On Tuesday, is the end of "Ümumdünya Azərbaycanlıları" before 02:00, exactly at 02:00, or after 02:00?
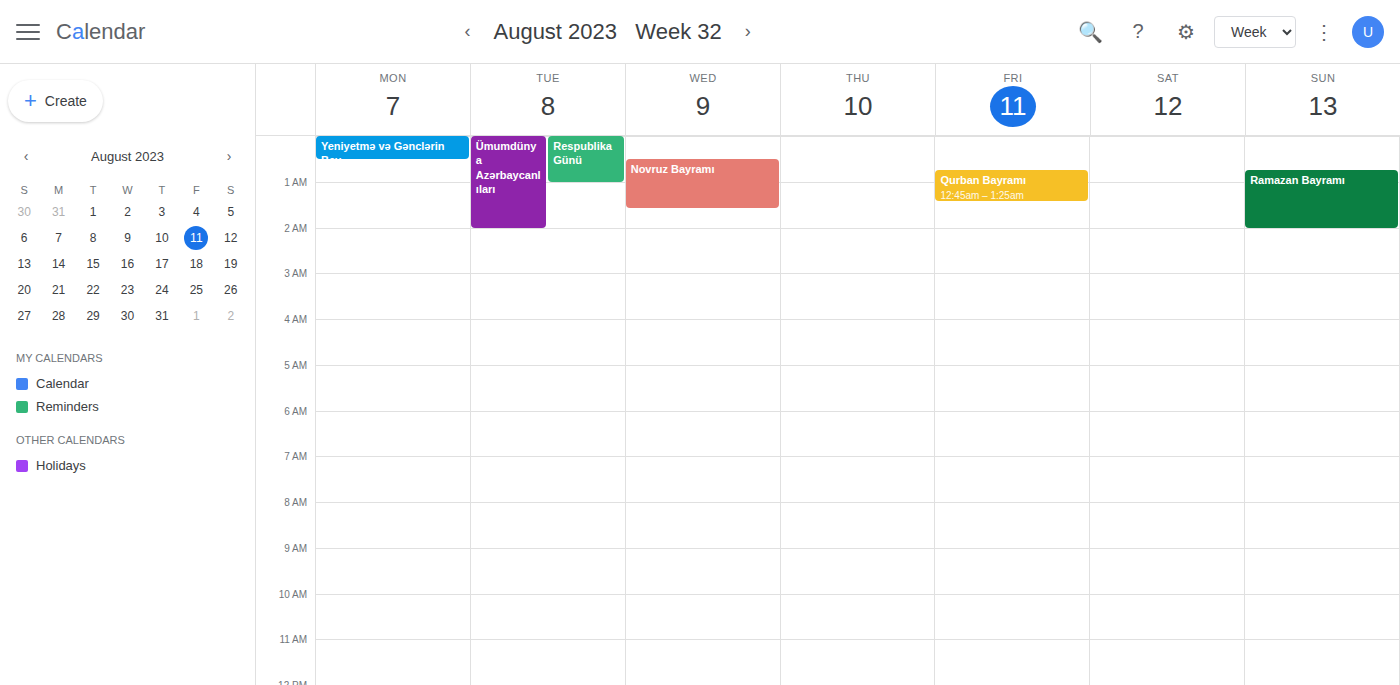
02:00 -- exactly at 02:00, on the 02:00 line.